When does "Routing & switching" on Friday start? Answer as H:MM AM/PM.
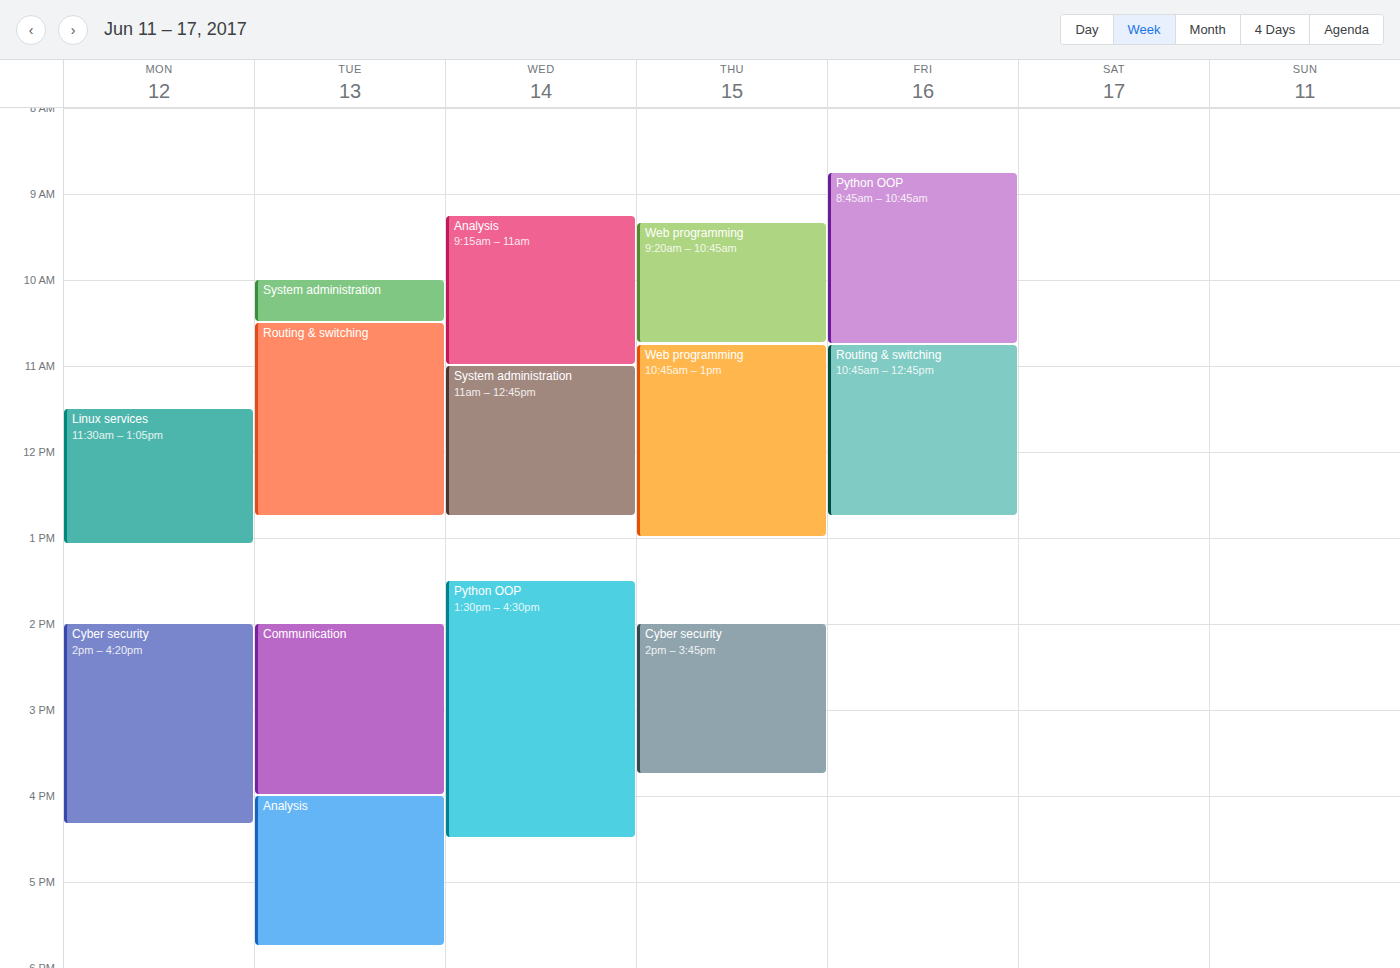
10:45 AM